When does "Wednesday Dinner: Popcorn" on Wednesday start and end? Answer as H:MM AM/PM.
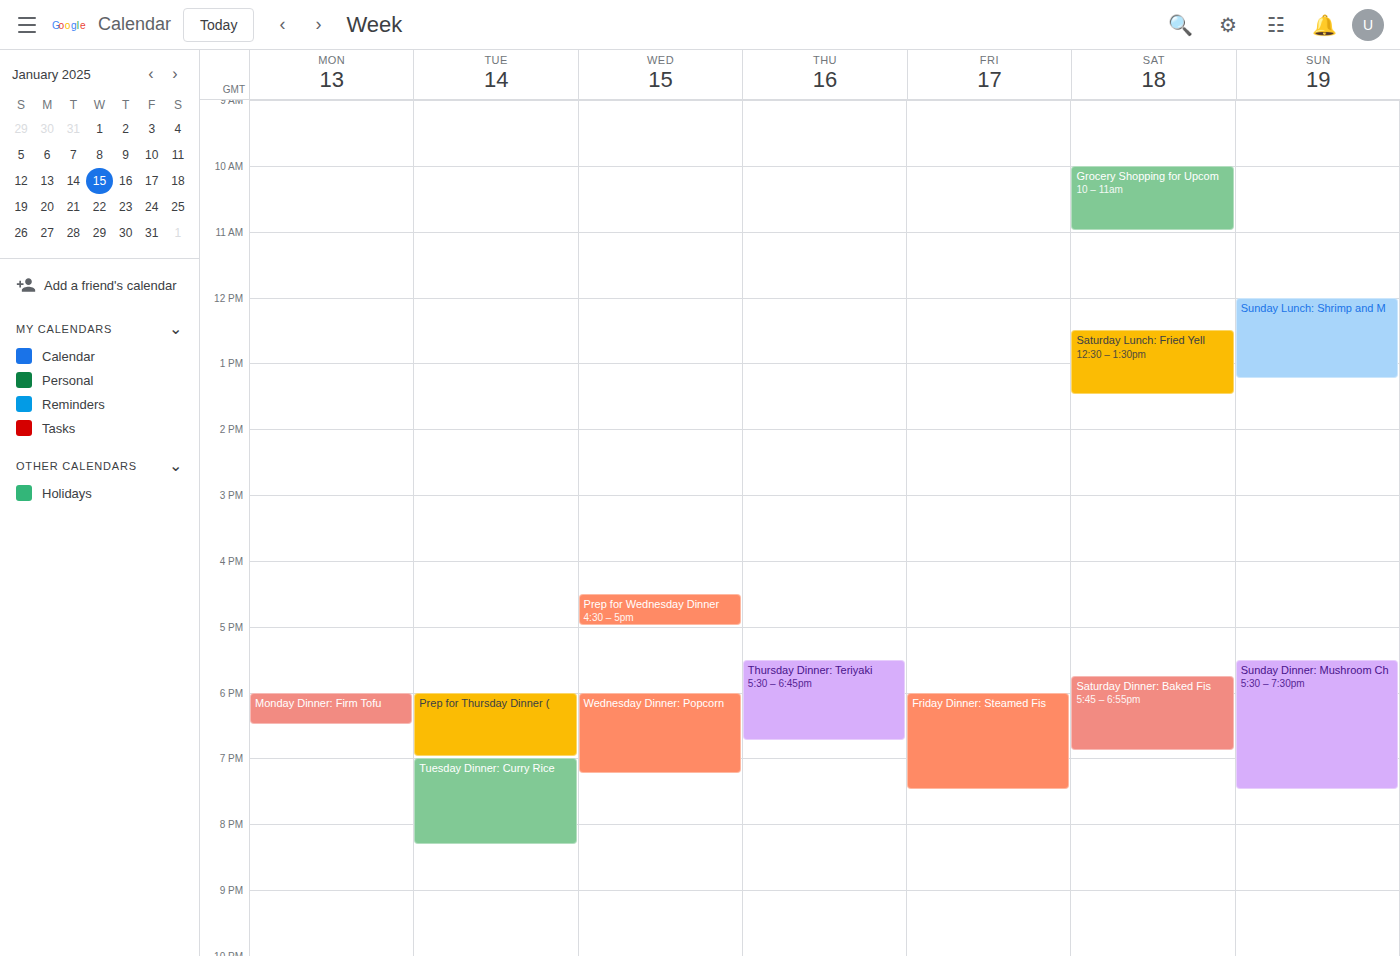
6:00 PM to 7:15 PM